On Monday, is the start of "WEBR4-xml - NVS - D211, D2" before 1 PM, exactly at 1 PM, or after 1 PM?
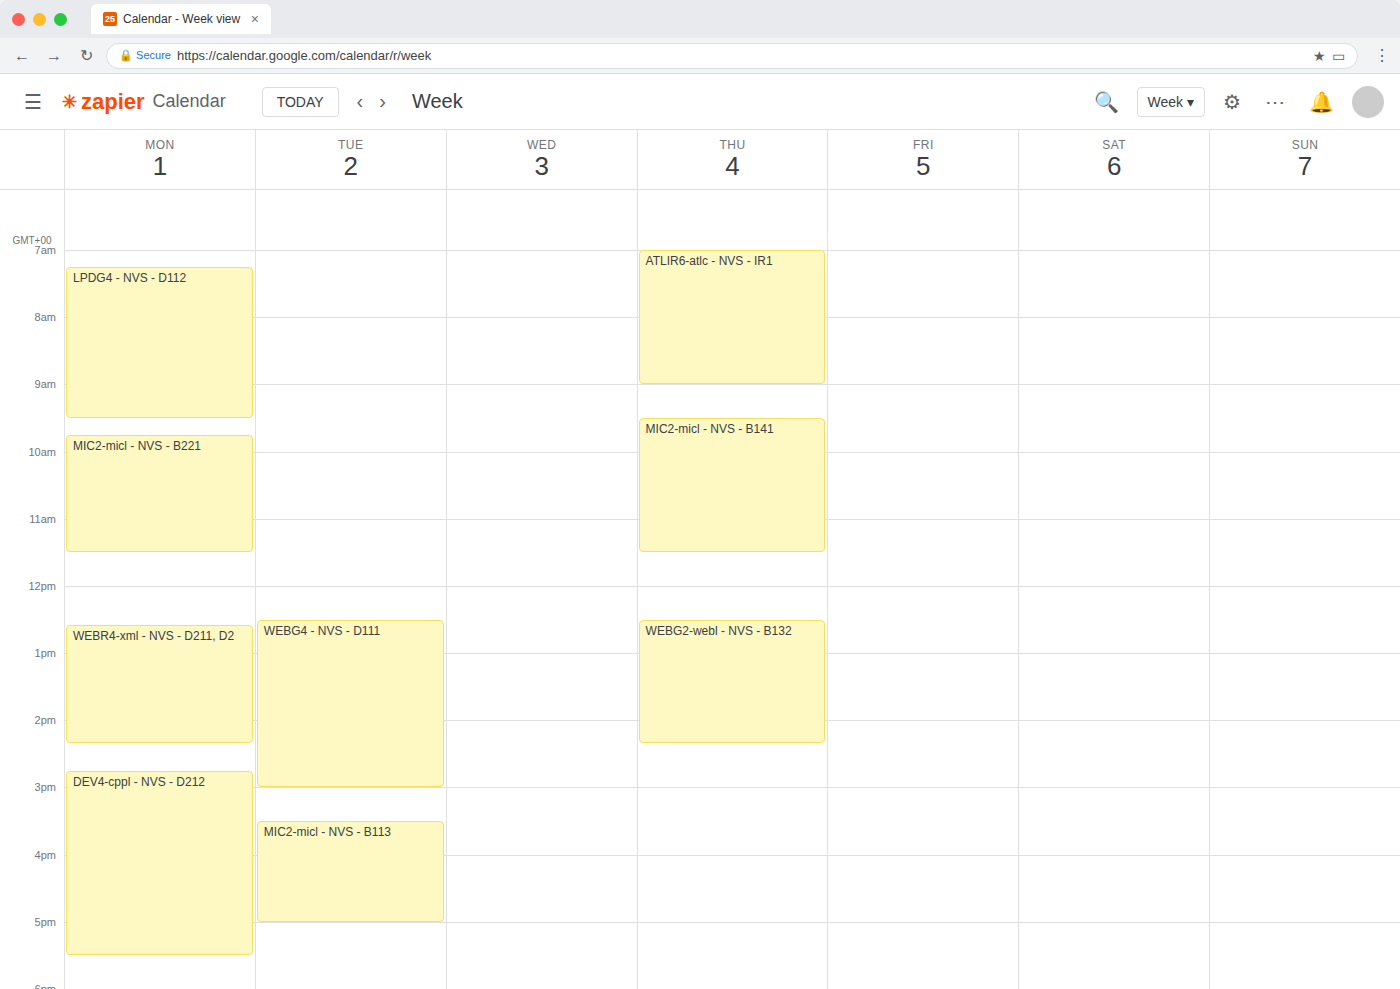
12:35 PM -- before 1 PM, 25 minutes above the 1 PM line.